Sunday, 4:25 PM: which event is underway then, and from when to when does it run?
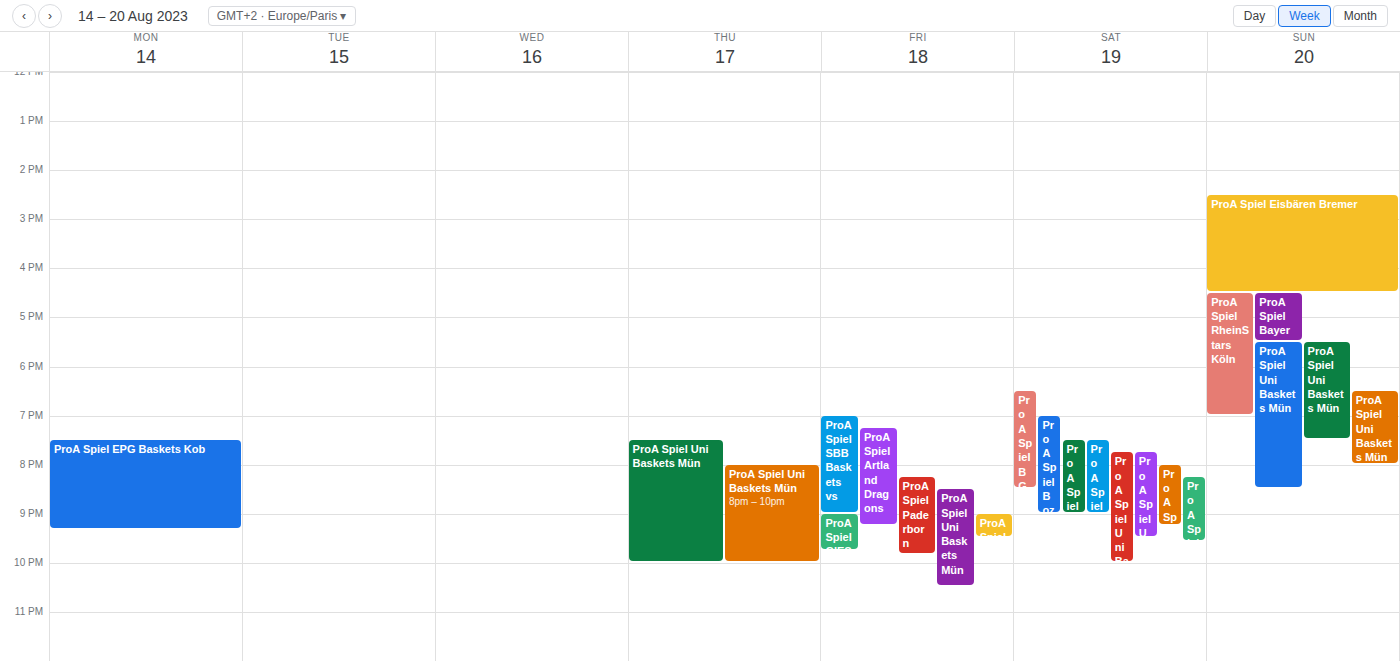
"ProA Spiel Eisbären Bremer", 2:30 PM to 4:30 PM